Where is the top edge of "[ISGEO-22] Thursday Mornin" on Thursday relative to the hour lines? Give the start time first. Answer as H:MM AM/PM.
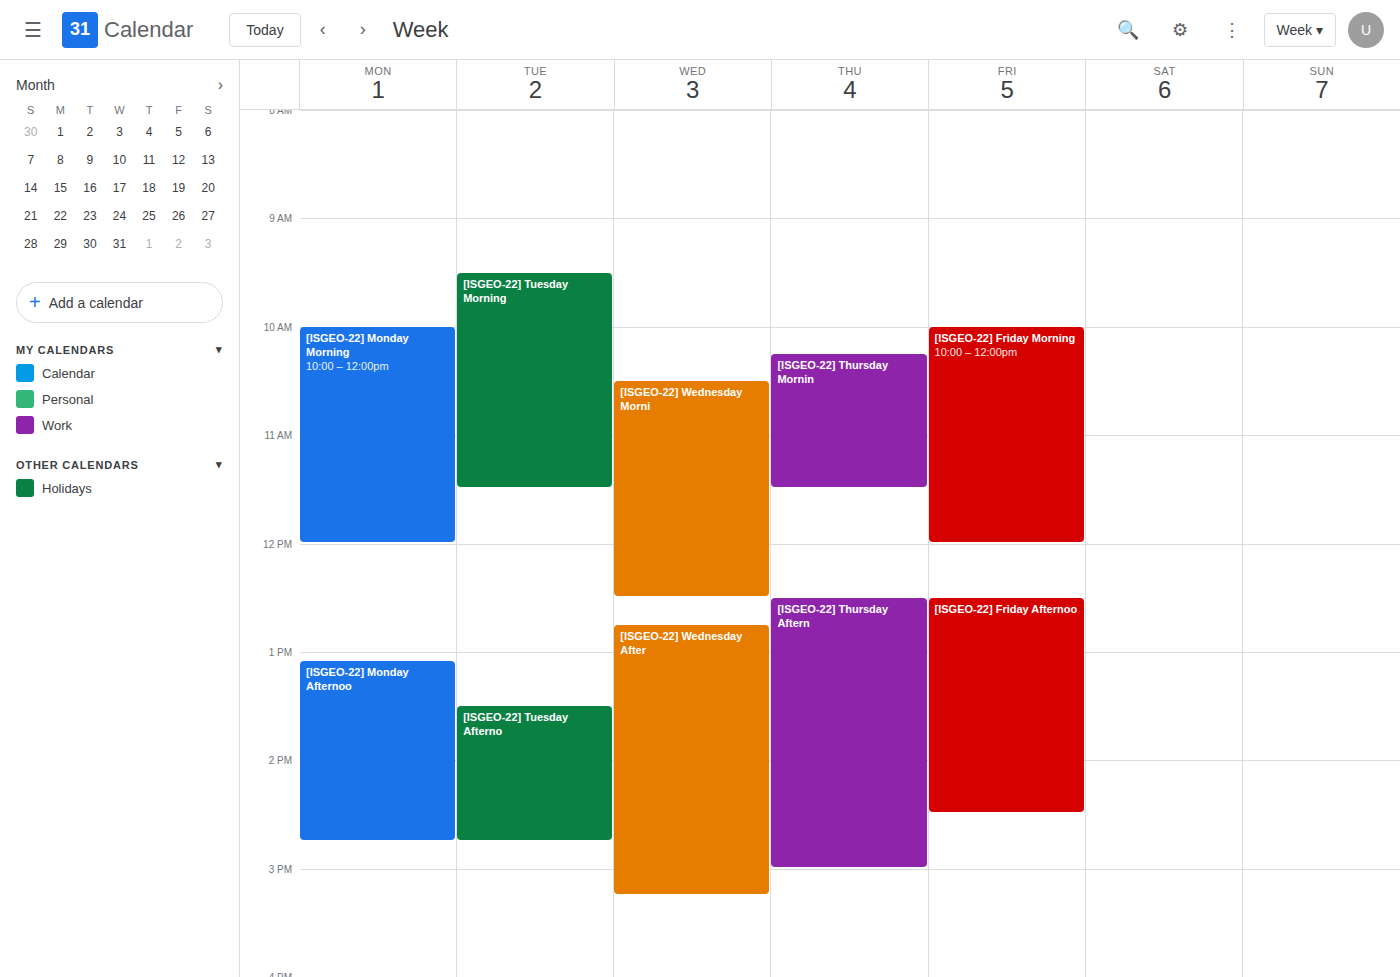
10:15 AM -- neither: a quarter of the way from the 10 AM line to the 11 AM line.